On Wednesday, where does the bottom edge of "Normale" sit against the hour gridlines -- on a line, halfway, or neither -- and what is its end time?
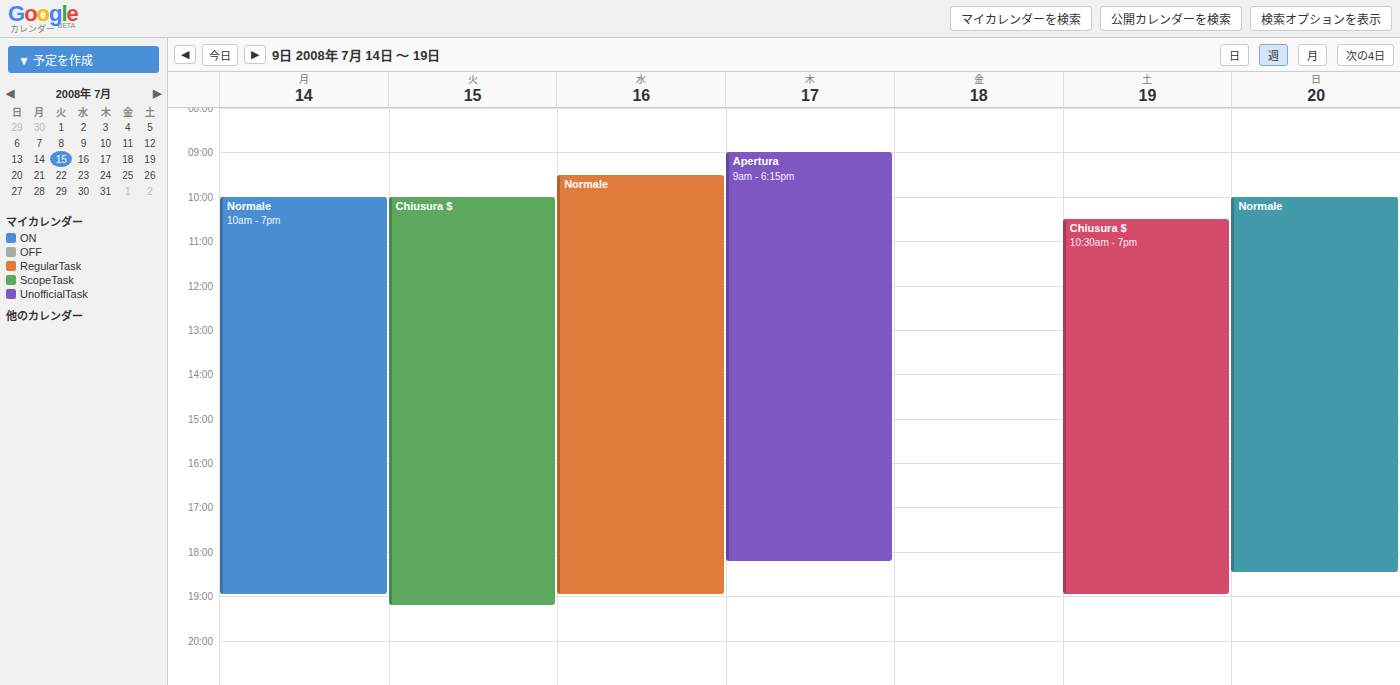
7:00 PM -- exactly on the 7 PM line.